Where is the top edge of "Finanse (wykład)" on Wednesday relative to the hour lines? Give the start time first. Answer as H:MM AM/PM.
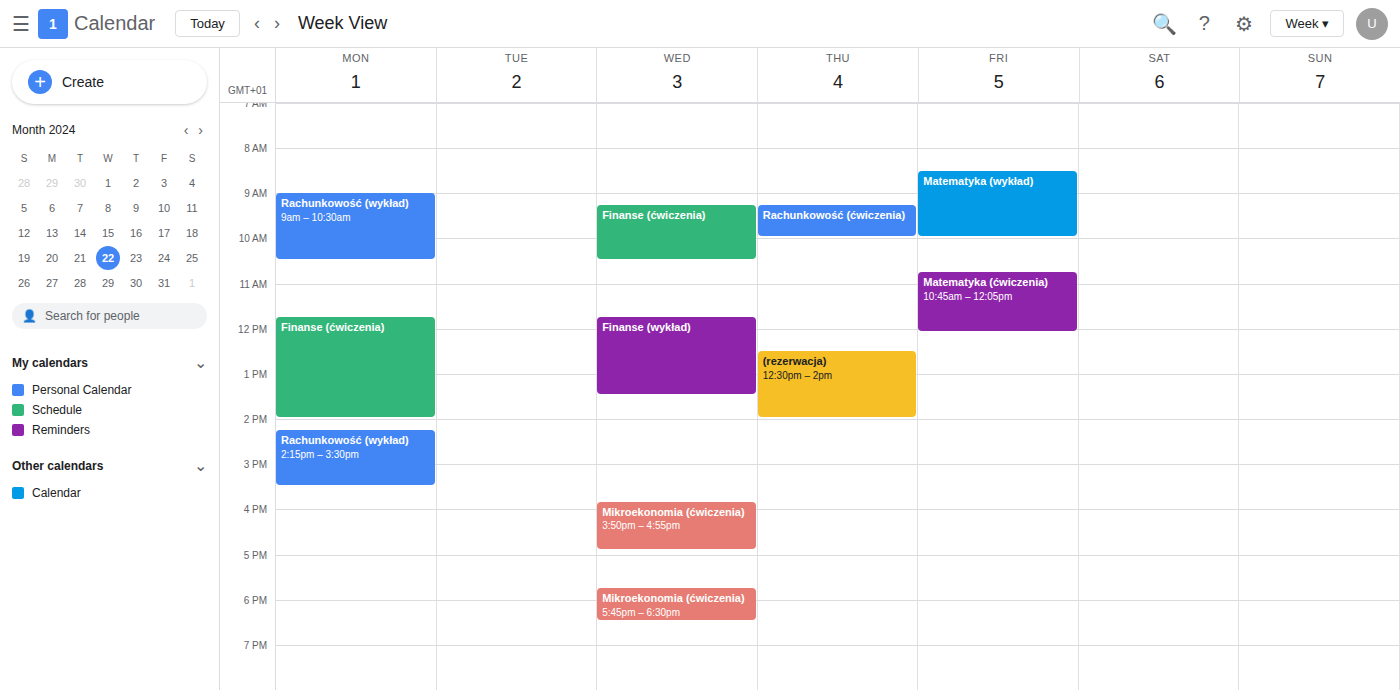
11:45 AM -- neither: three quarters of the way from the 11 AM line to the 12 PM line.